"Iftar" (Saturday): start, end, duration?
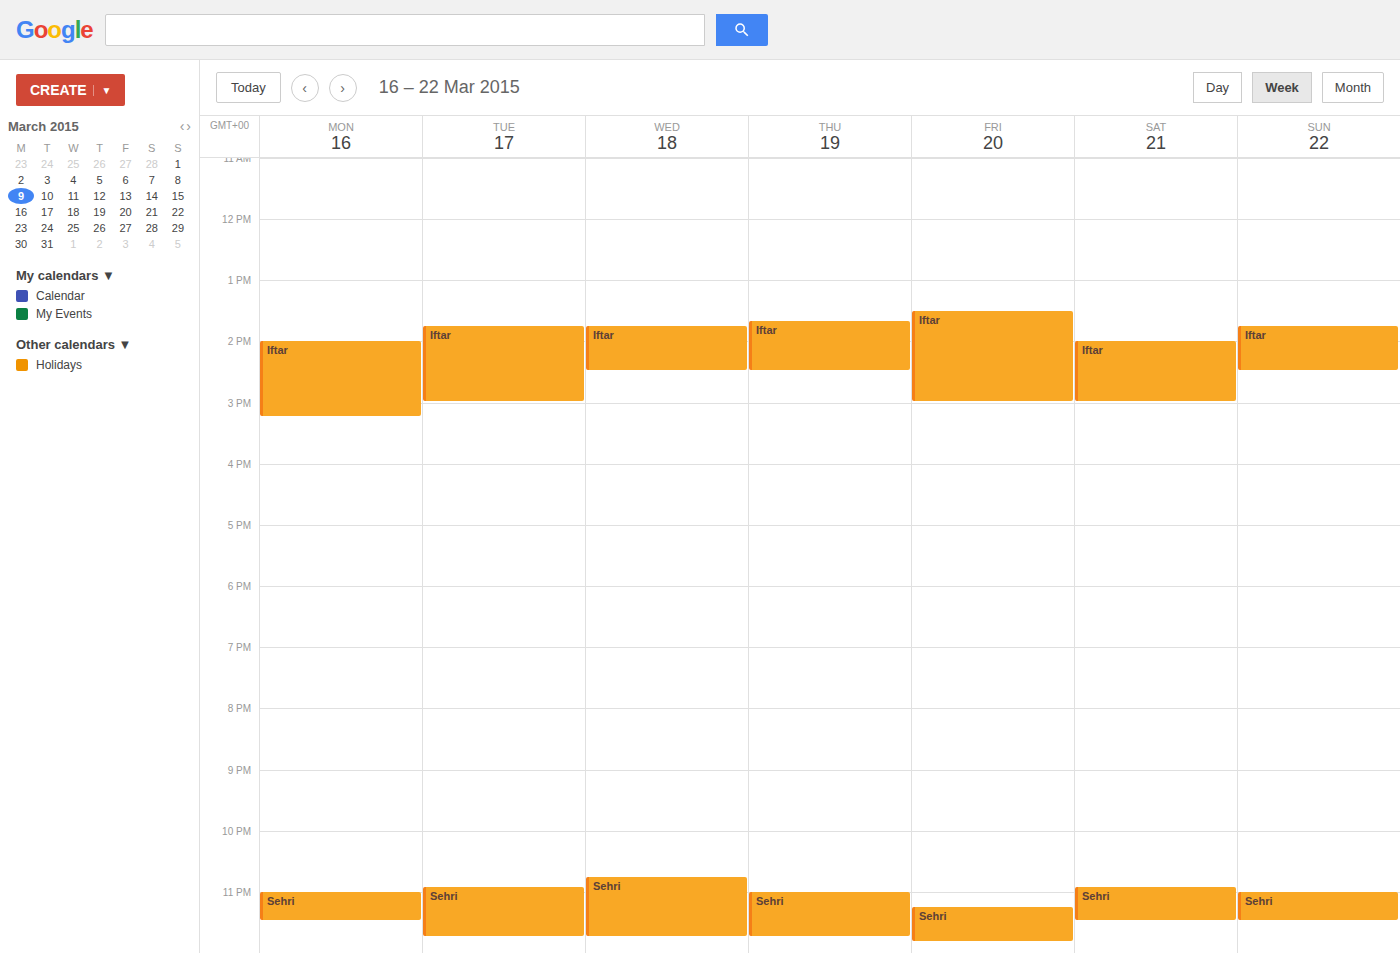
2:00 PM to 3:00 PM, 1 hour